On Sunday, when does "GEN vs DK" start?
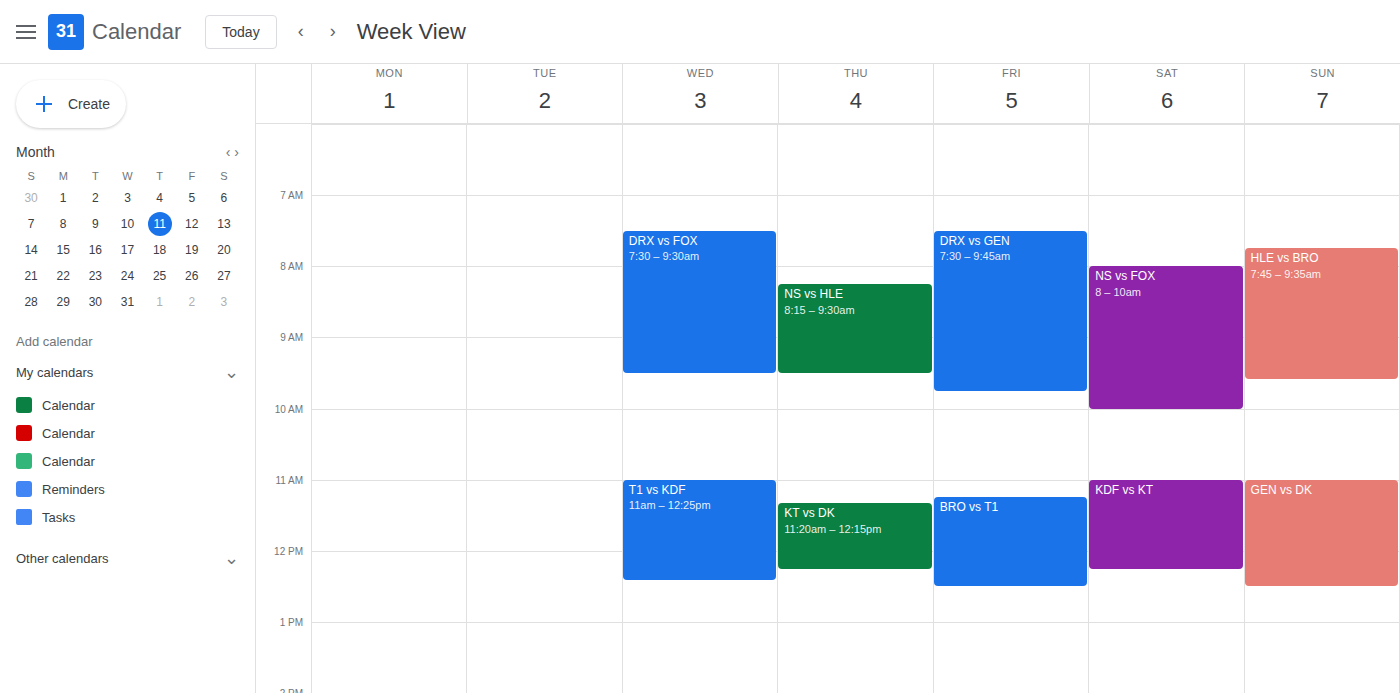
11:00 AM